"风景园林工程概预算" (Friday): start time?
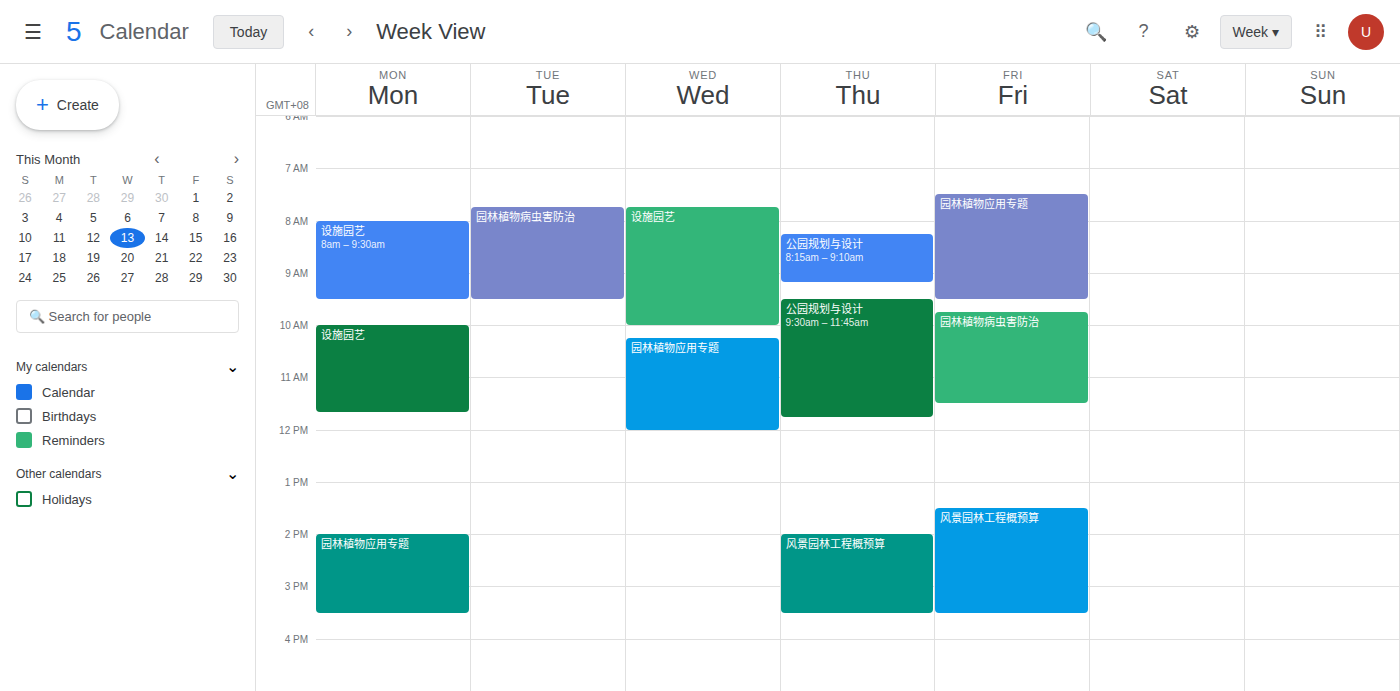
1:30 PM